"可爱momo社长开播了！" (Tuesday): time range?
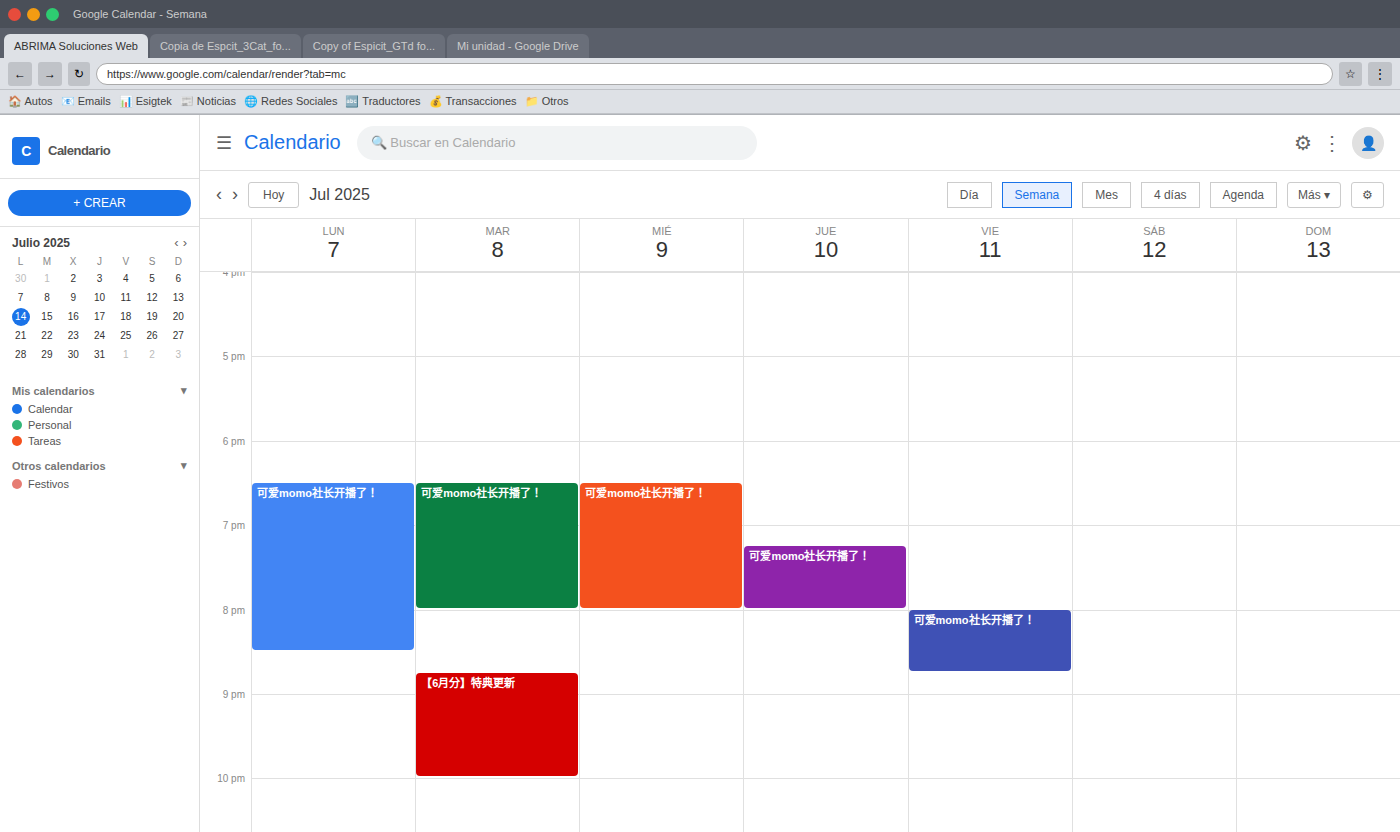
6:30 PM to 8:00 PM